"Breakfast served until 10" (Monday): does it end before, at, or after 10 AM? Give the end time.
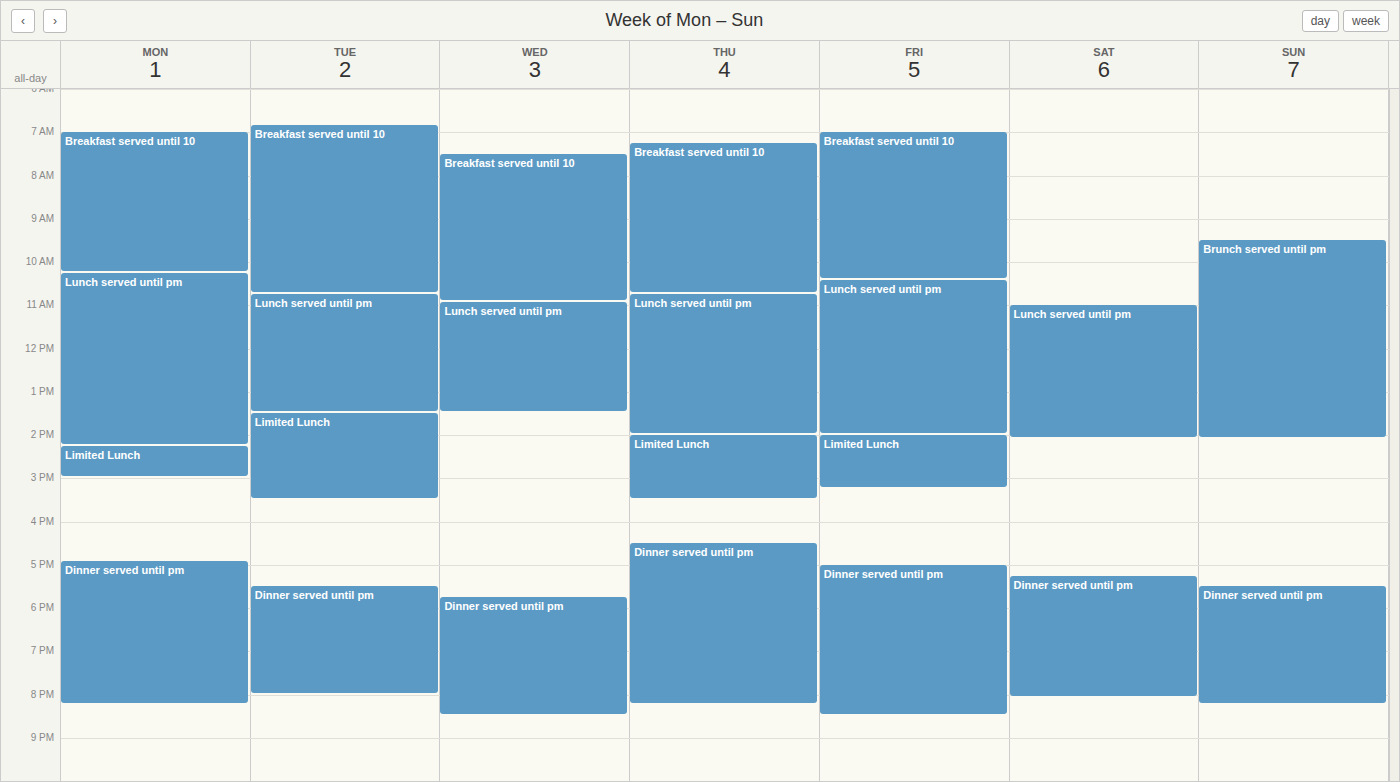
10:15 AM -- after 10 AM, 15 minutes below the 10 AM line.